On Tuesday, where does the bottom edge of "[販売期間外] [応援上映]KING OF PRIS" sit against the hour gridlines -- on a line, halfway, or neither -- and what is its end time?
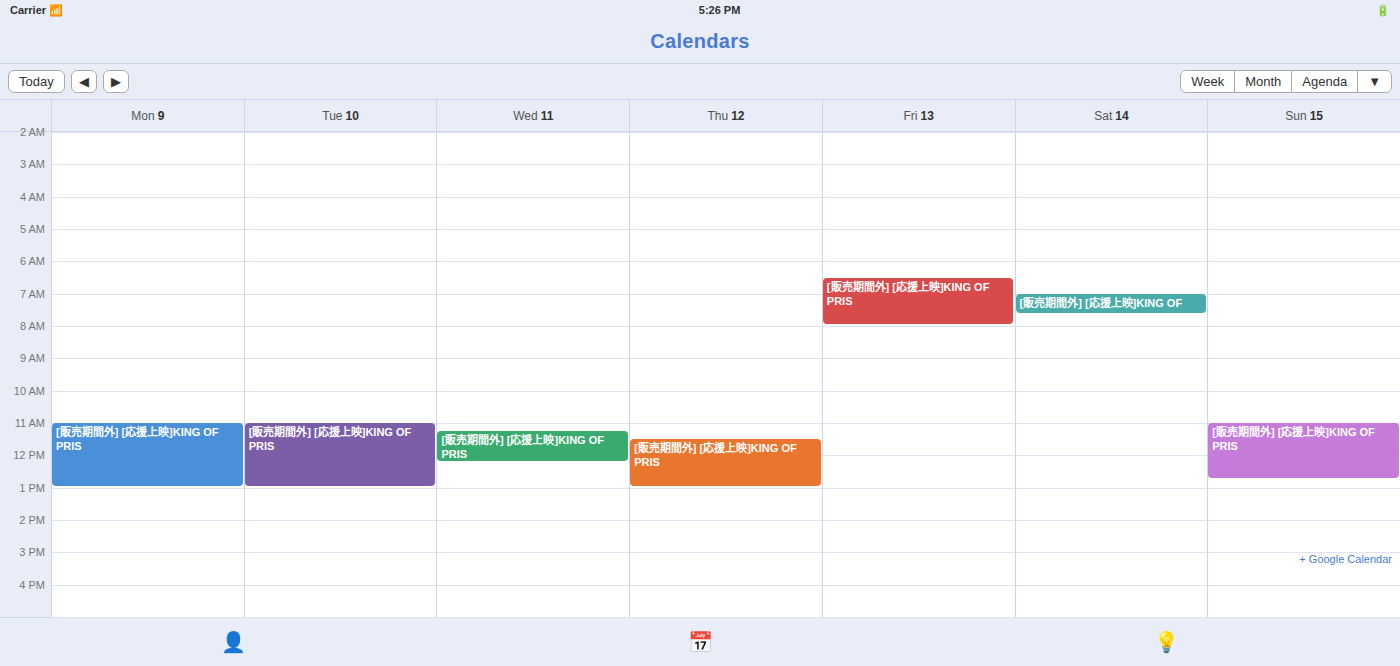
1:00 PM -- exactly on the 1 PM line.